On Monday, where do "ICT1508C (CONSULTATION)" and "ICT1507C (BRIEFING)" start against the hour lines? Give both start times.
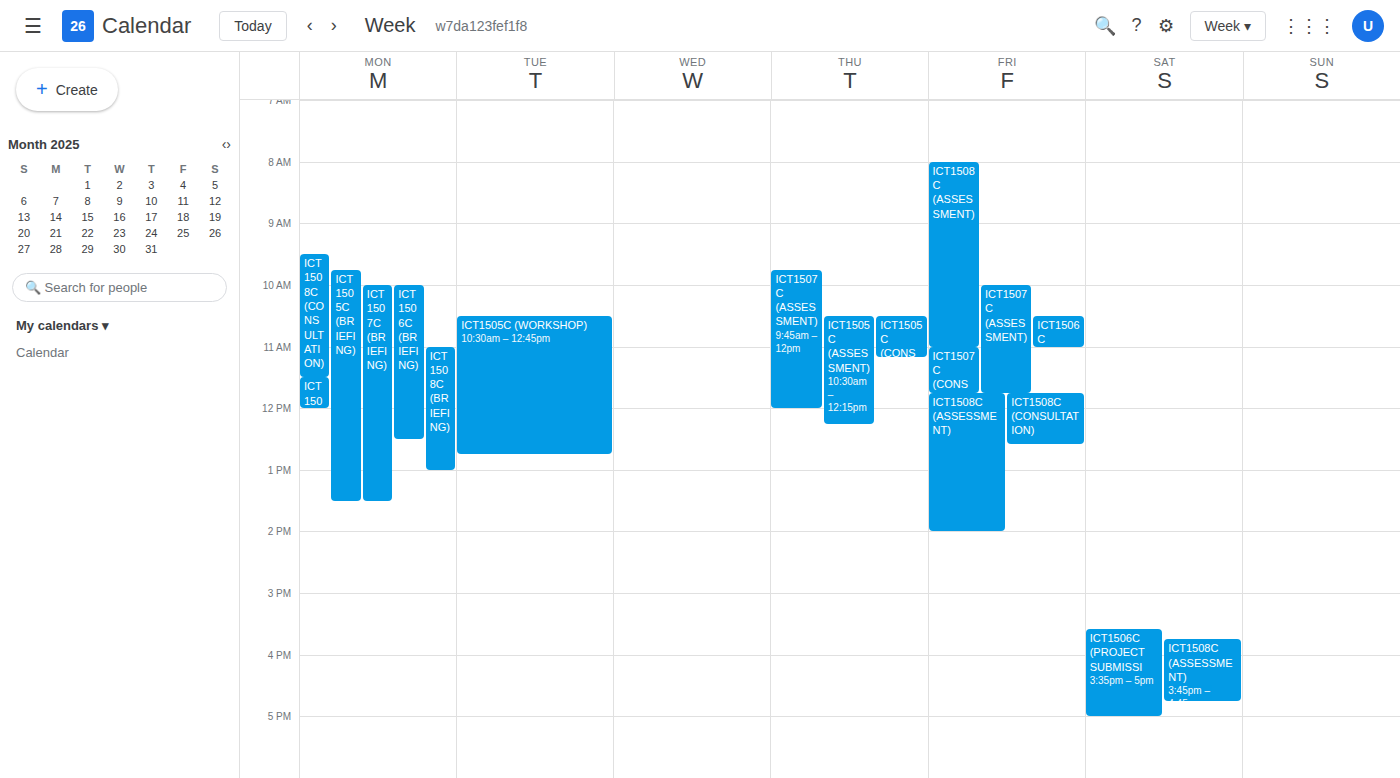
"ICT1508C (CONSULTATION)": 9:30 AM, halfway between the 9 AM and 10 AM lines. "ICT1507C (BRIEFING)": 10:00 AM, exactly on the 10 AM line.